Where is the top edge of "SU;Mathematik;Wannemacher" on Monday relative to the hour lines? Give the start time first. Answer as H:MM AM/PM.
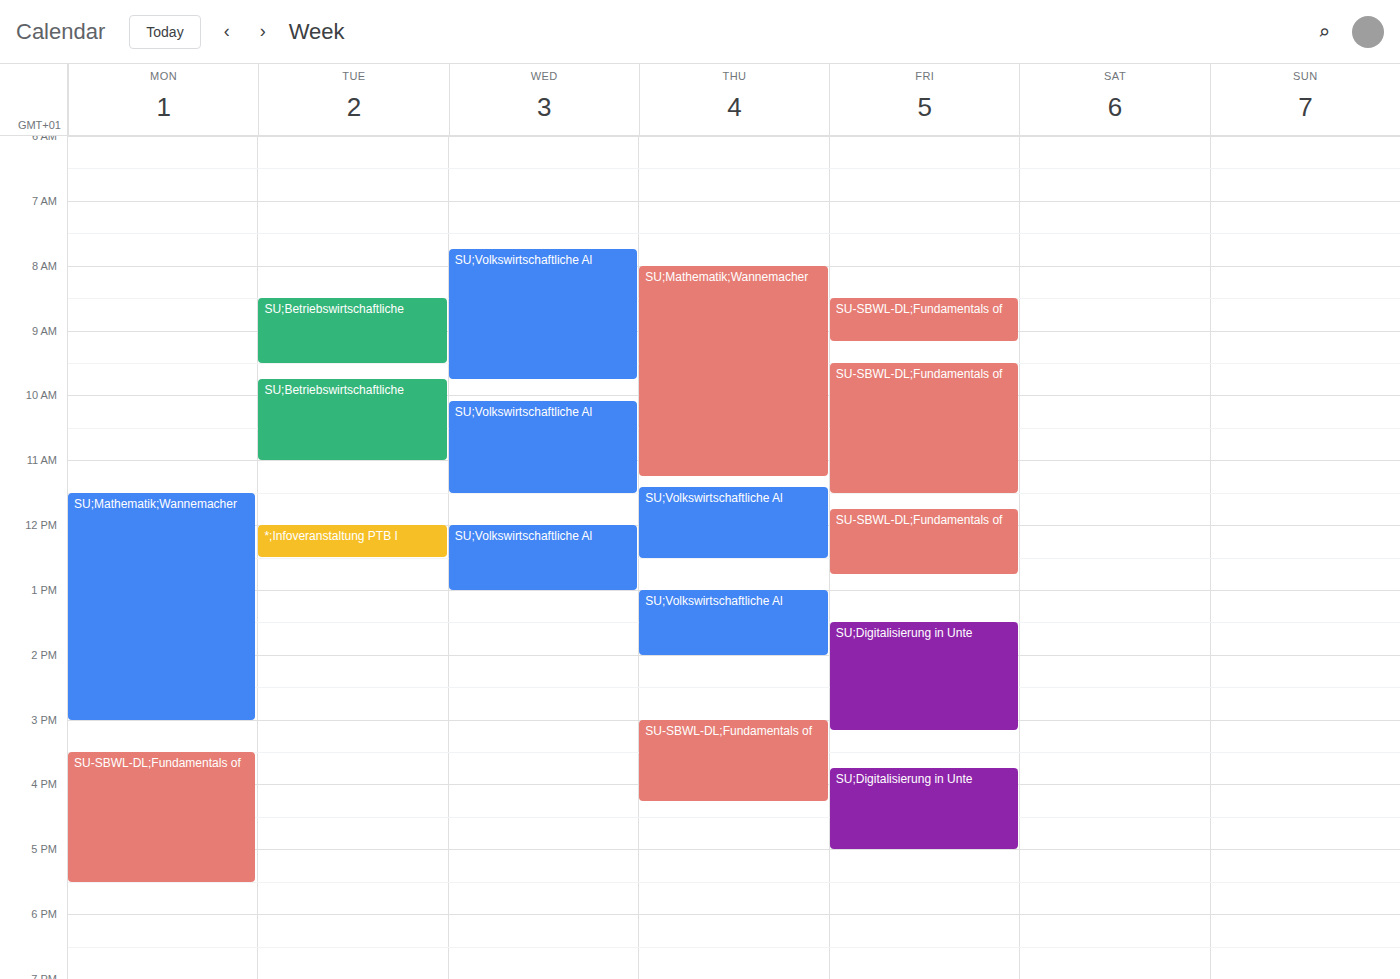
11:30 AM -- halfway between the 11 AM and 12 PM lines.